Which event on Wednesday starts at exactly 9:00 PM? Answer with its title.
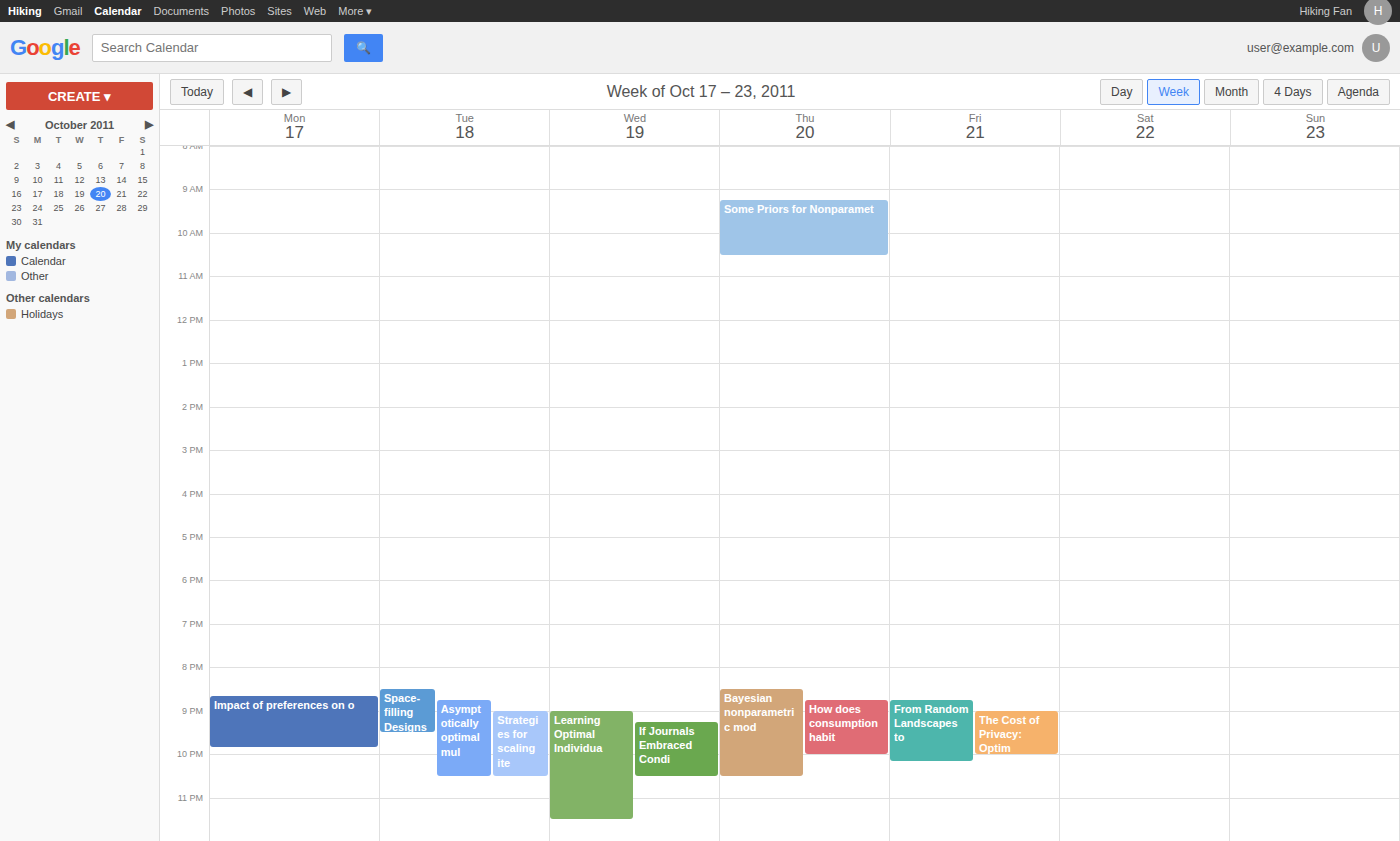
"Learning Optimal Individua"